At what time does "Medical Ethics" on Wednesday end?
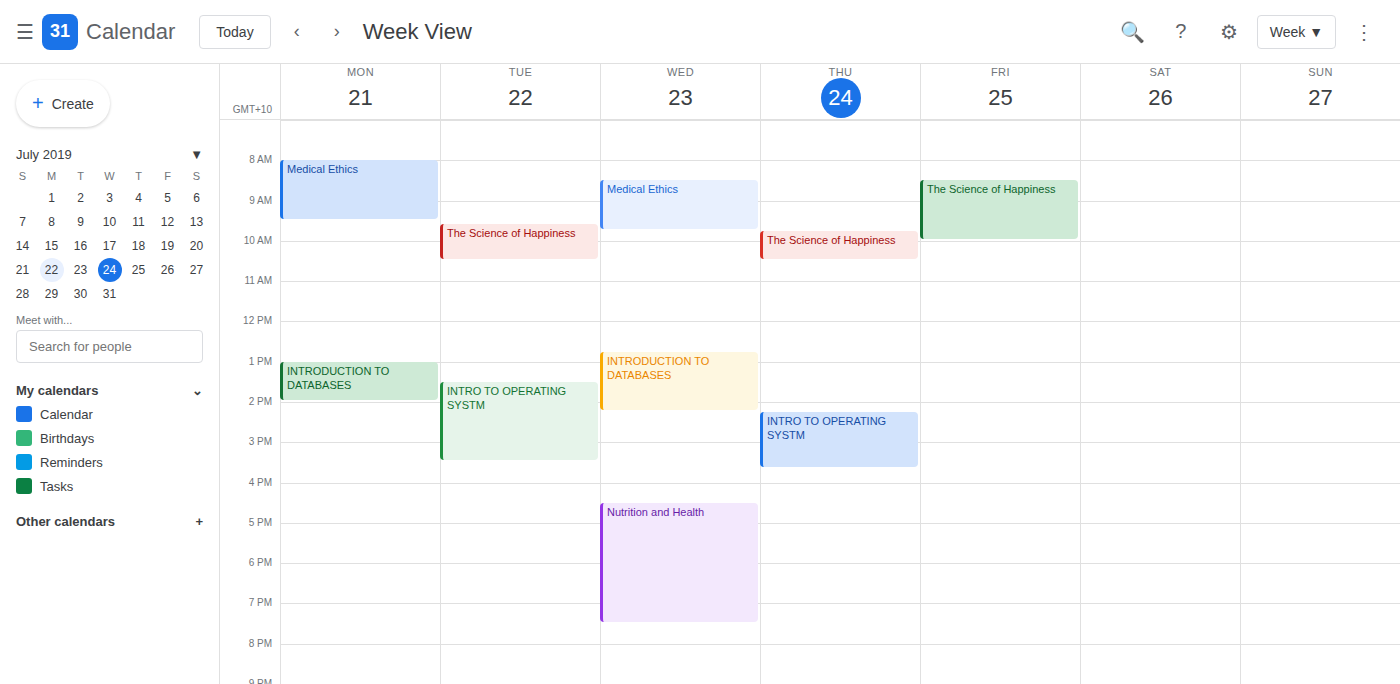
9:45 AM